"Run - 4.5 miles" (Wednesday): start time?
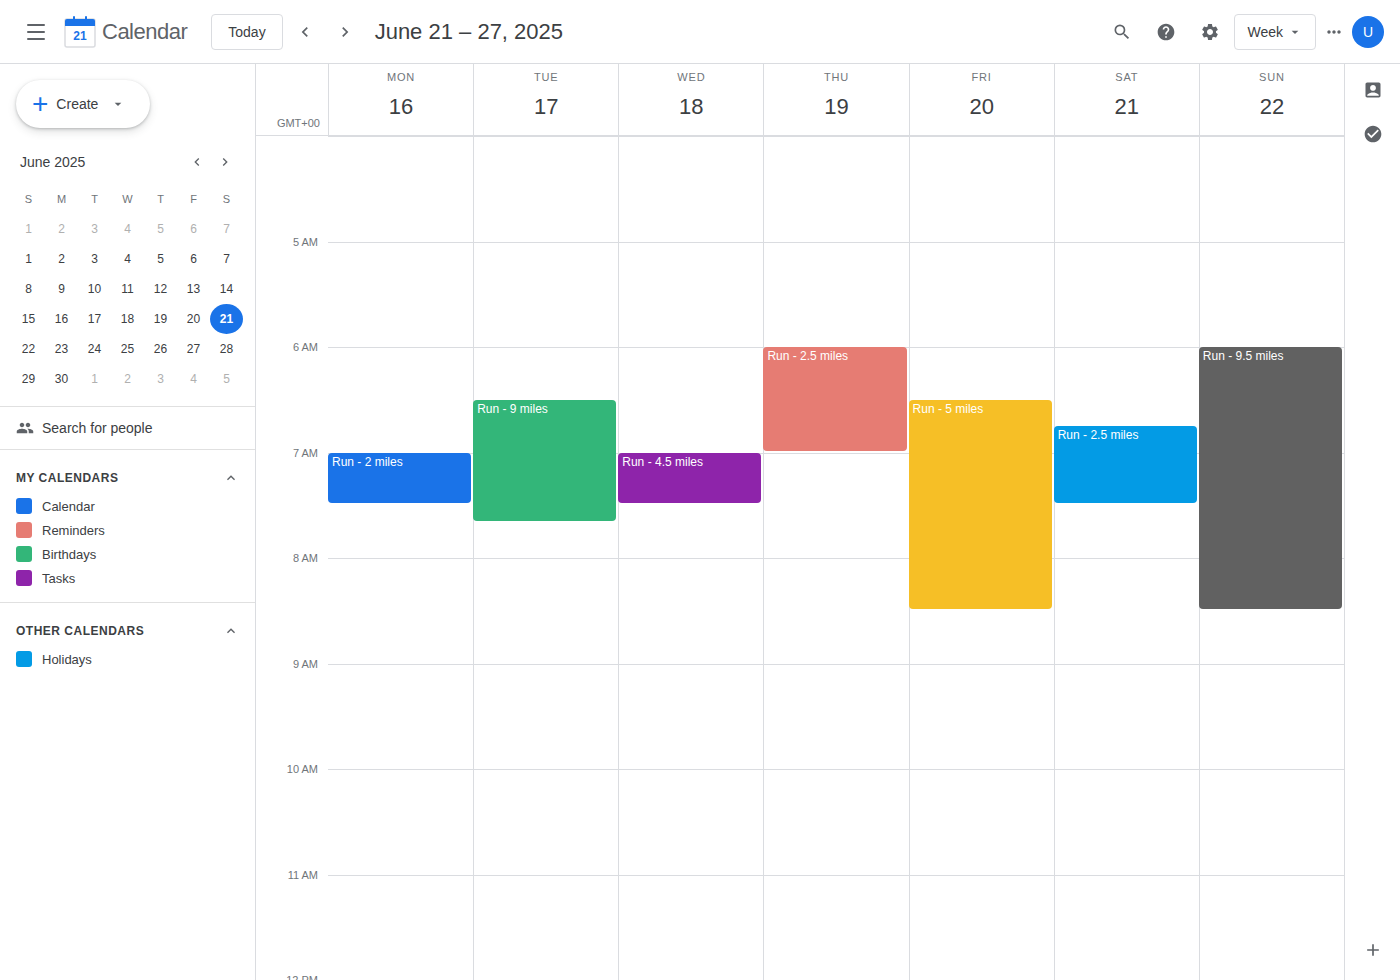
7:00 AM